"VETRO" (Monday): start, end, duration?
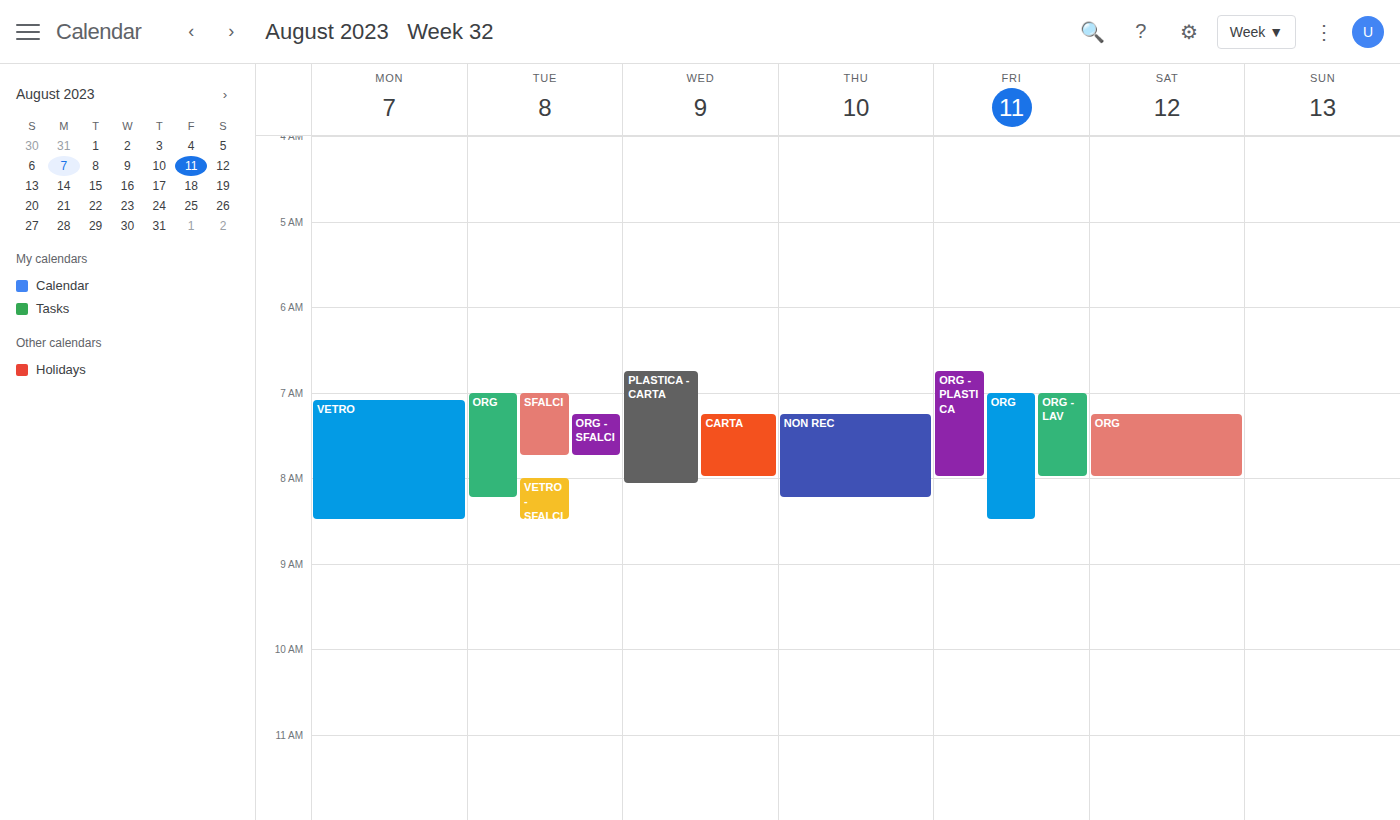
07:05 to 08:30, 1 hour 25 minutes